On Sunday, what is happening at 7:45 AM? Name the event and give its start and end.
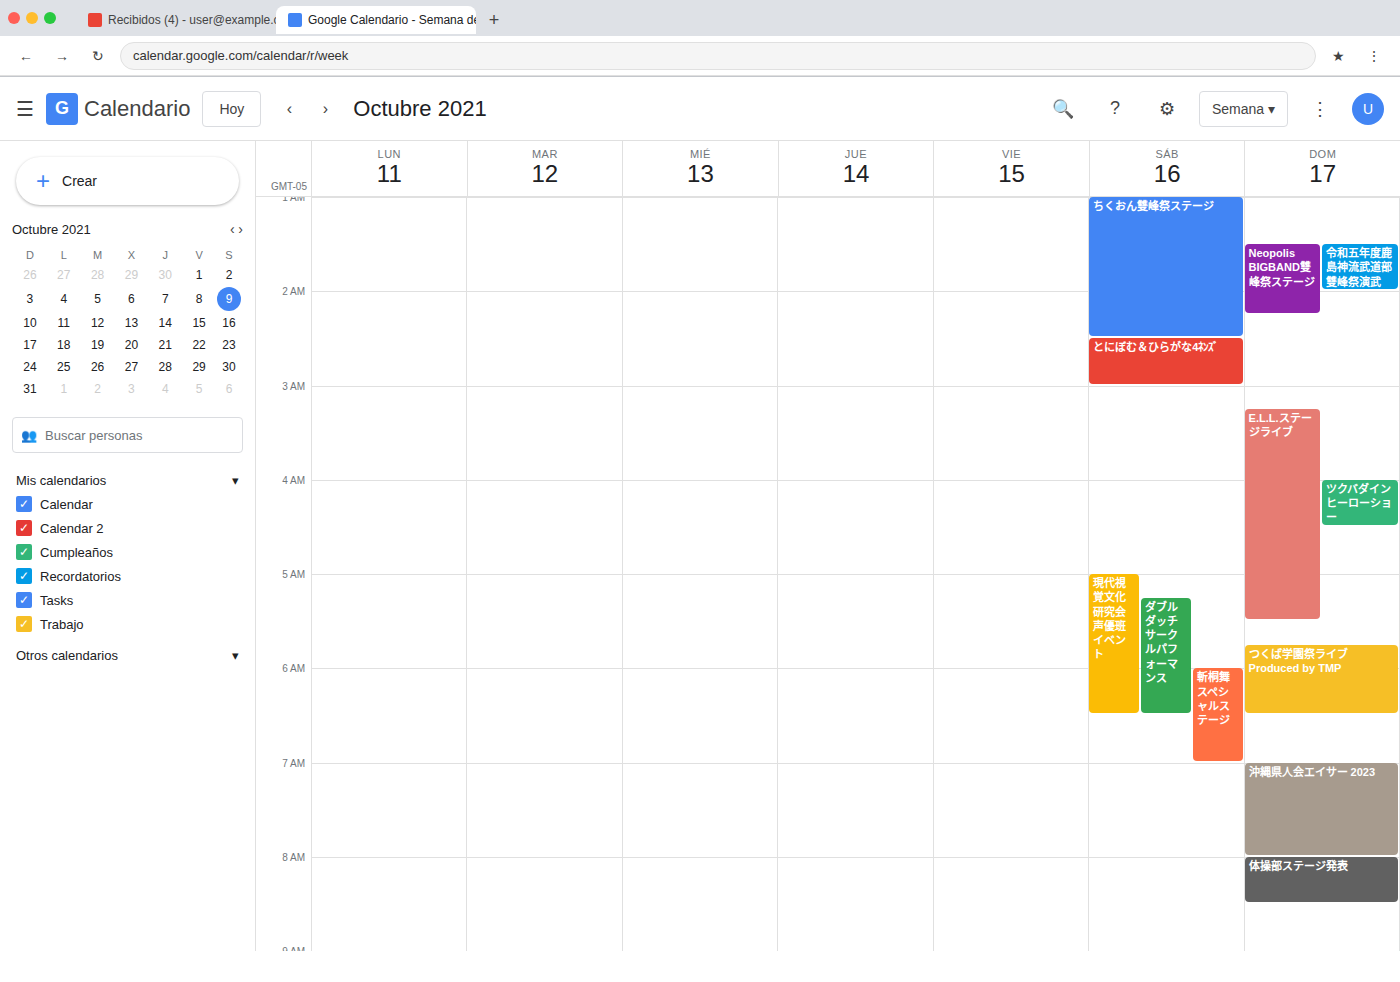
"沖縄県人会エイサー 2023", 7:00 AM to 8:00 AM